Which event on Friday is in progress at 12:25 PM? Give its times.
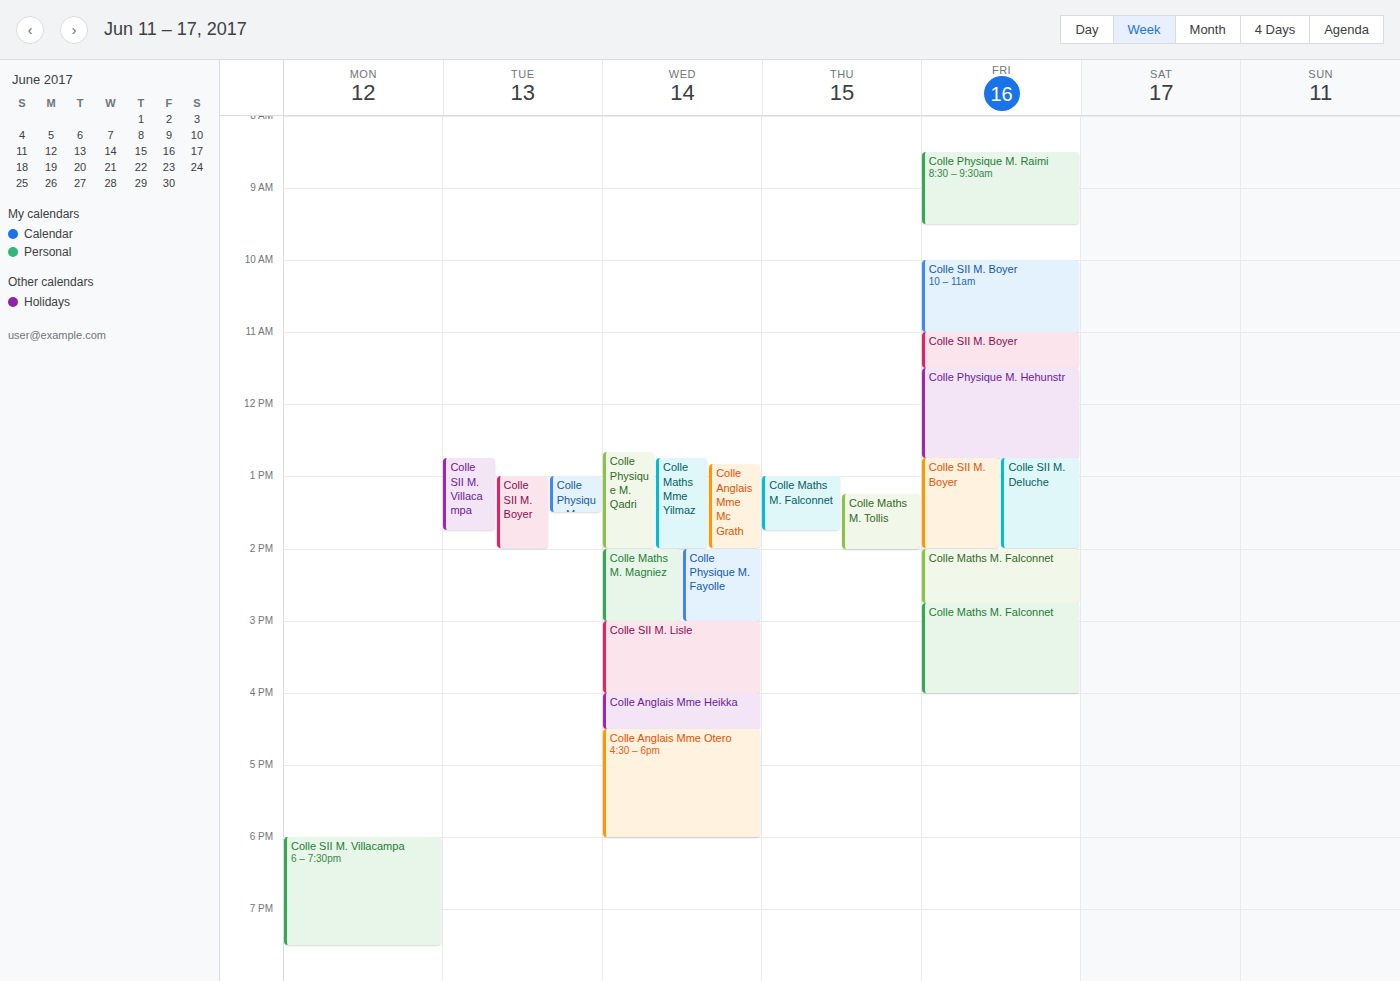
"Colle Physique M. Hehunstr", 11:30 AM to 12:45 PM